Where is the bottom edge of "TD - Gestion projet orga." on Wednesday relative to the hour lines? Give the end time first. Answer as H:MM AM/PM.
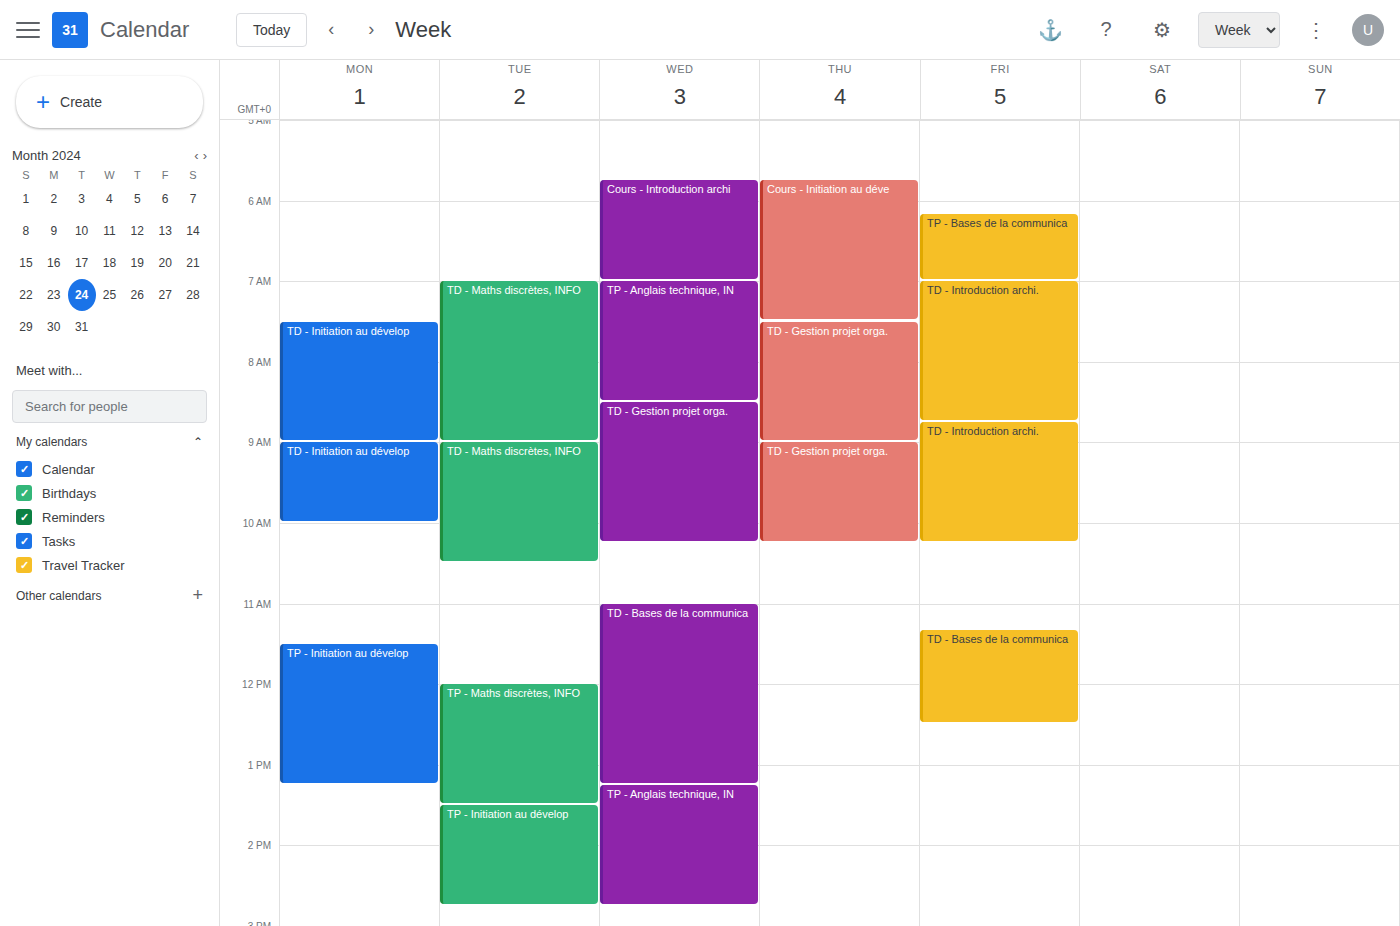
10:15 AM -- neither: a quarter of the way from the 10 AM line to the 11 AM line.